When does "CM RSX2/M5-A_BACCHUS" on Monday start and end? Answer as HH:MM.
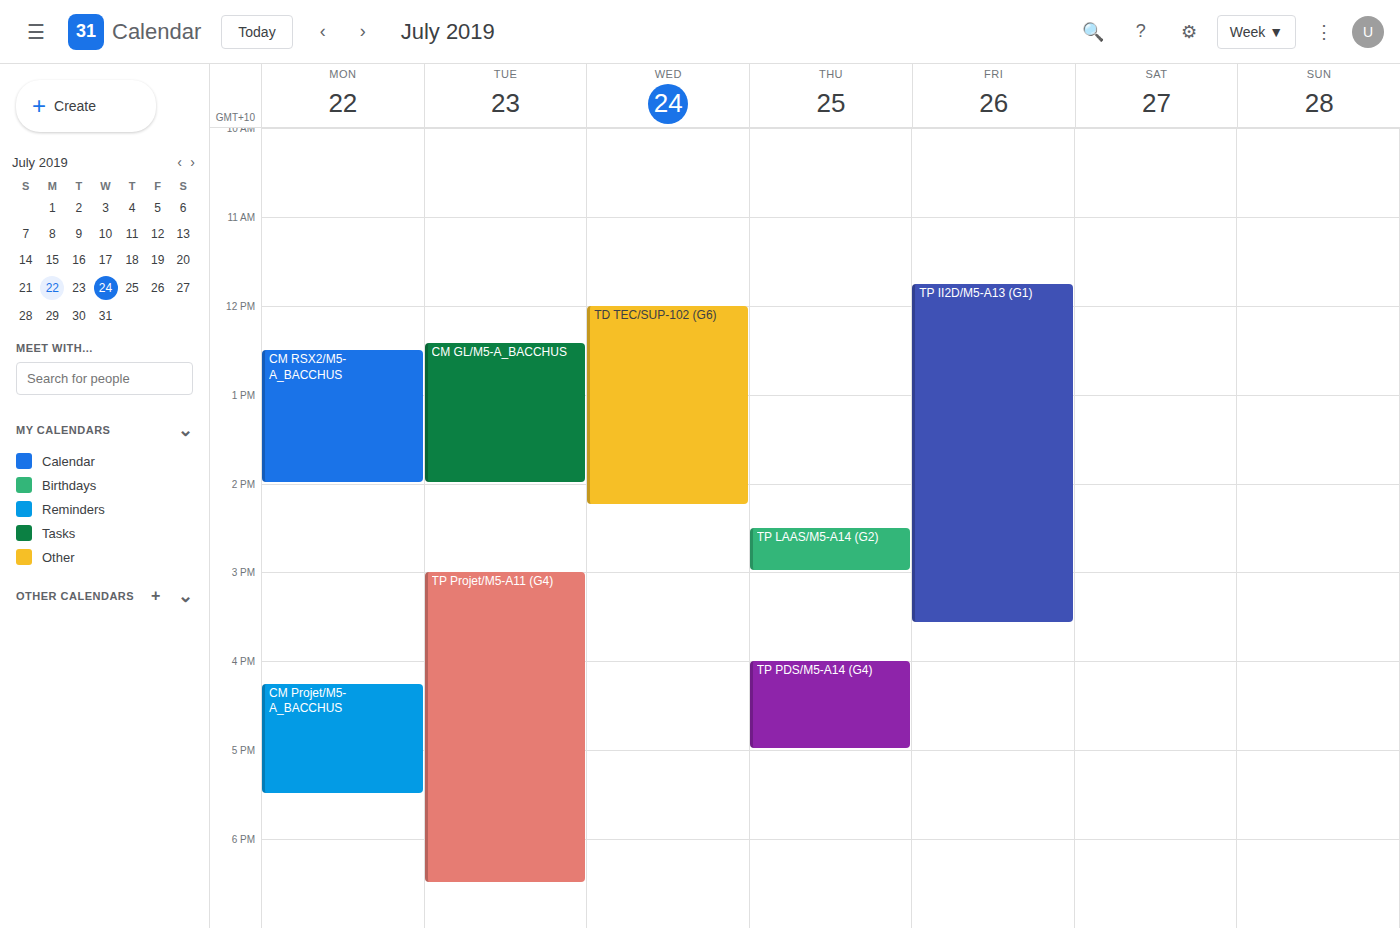
12:30 to 14:00